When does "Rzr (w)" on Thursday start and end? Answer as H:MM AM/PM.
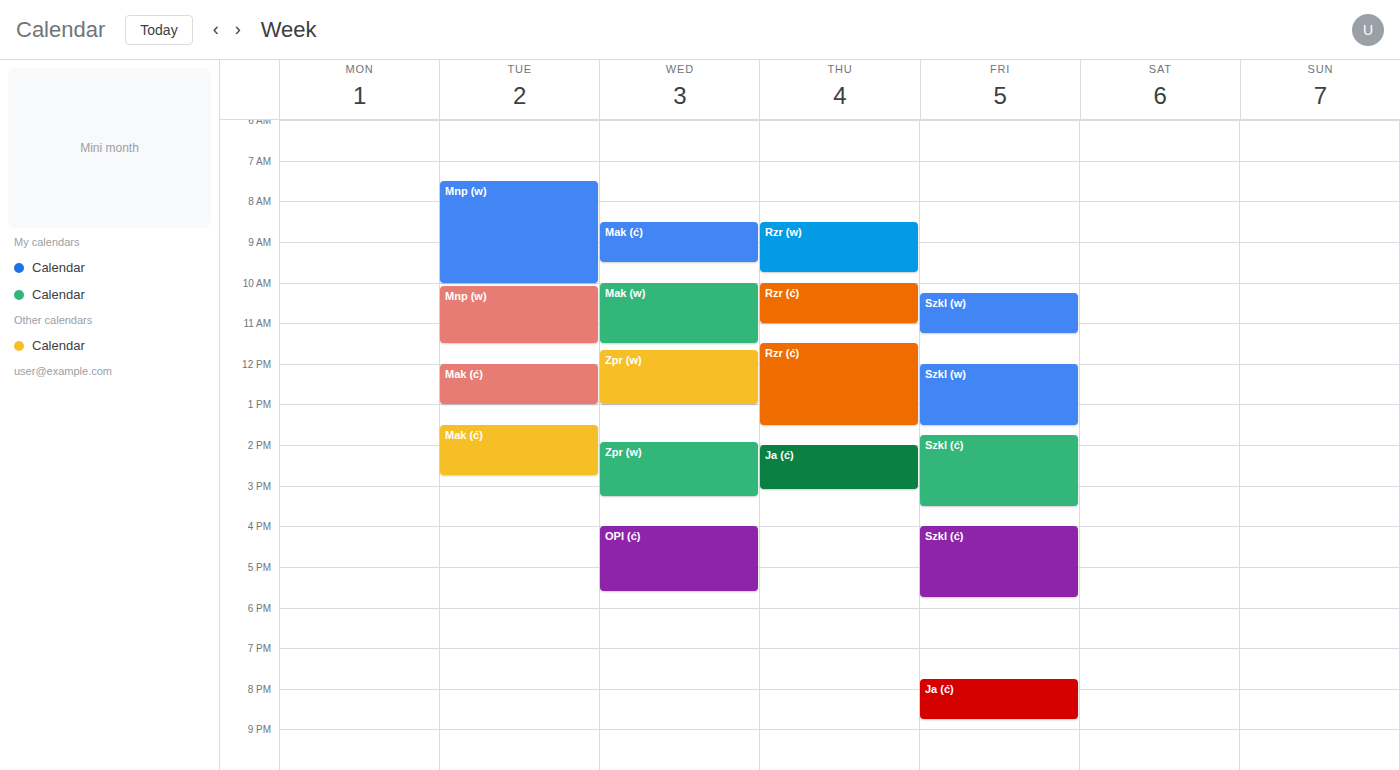
8:30 AM to 9:45 AM